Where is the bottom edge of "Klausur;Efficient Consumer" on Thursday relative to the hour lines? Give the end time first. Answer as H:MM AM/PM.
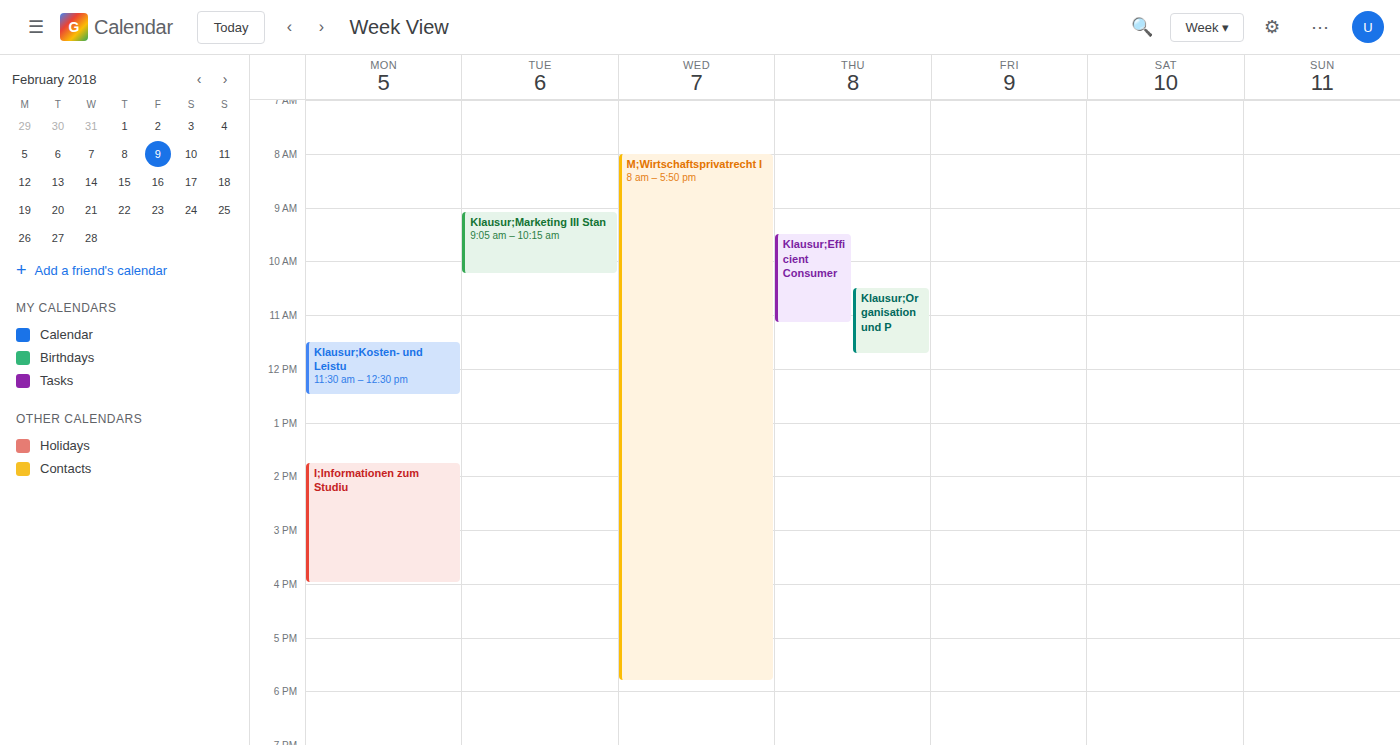
11:10 AM -- neither: 10 minutes below the 11 AM line and 50 minutes above the 12 PM line.